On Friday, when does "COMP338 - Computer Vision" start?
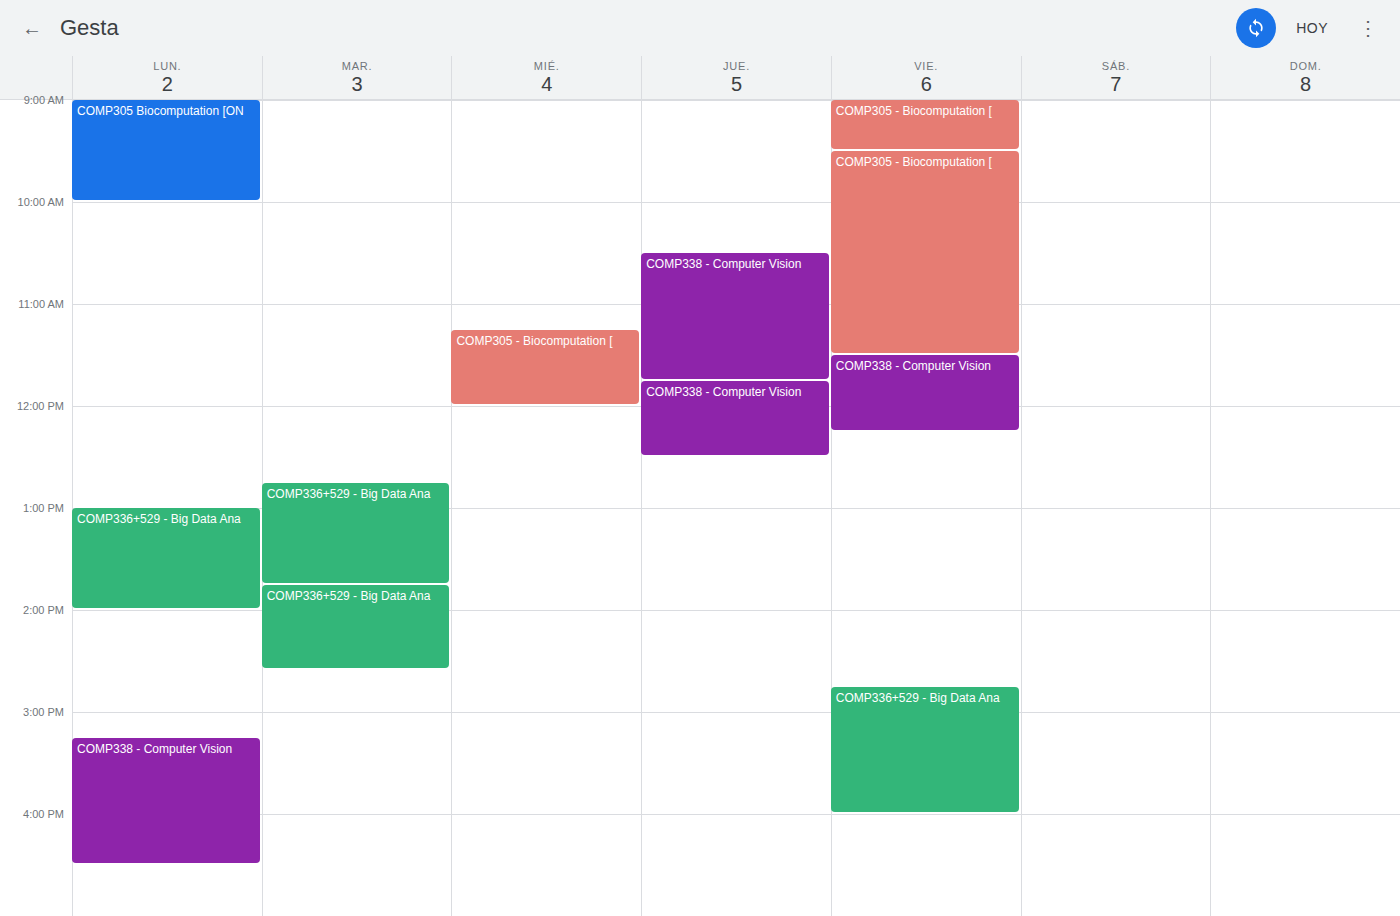
11:30 AM